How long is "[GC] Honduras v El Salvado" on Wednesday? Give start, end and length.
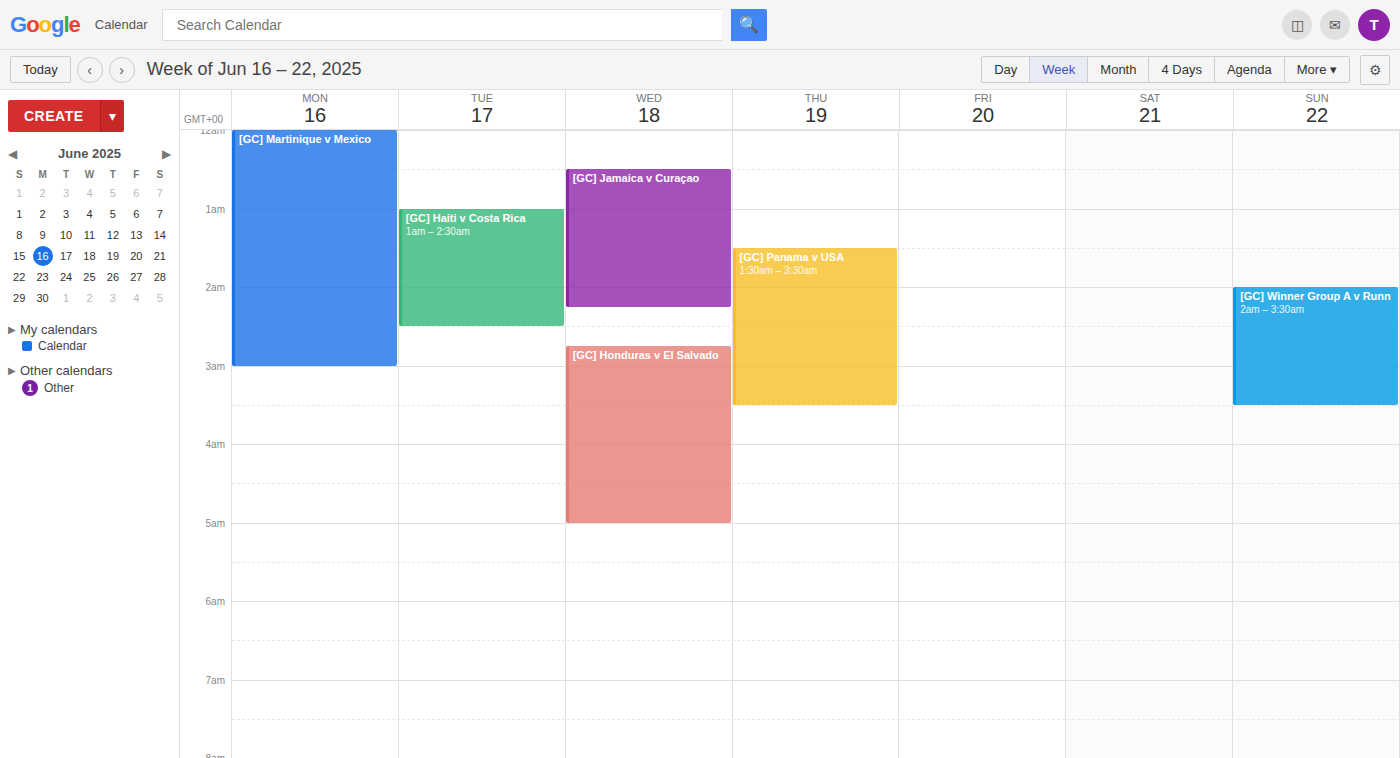
2:45 AM to 5:00 AM, 2 hours 15 minutes